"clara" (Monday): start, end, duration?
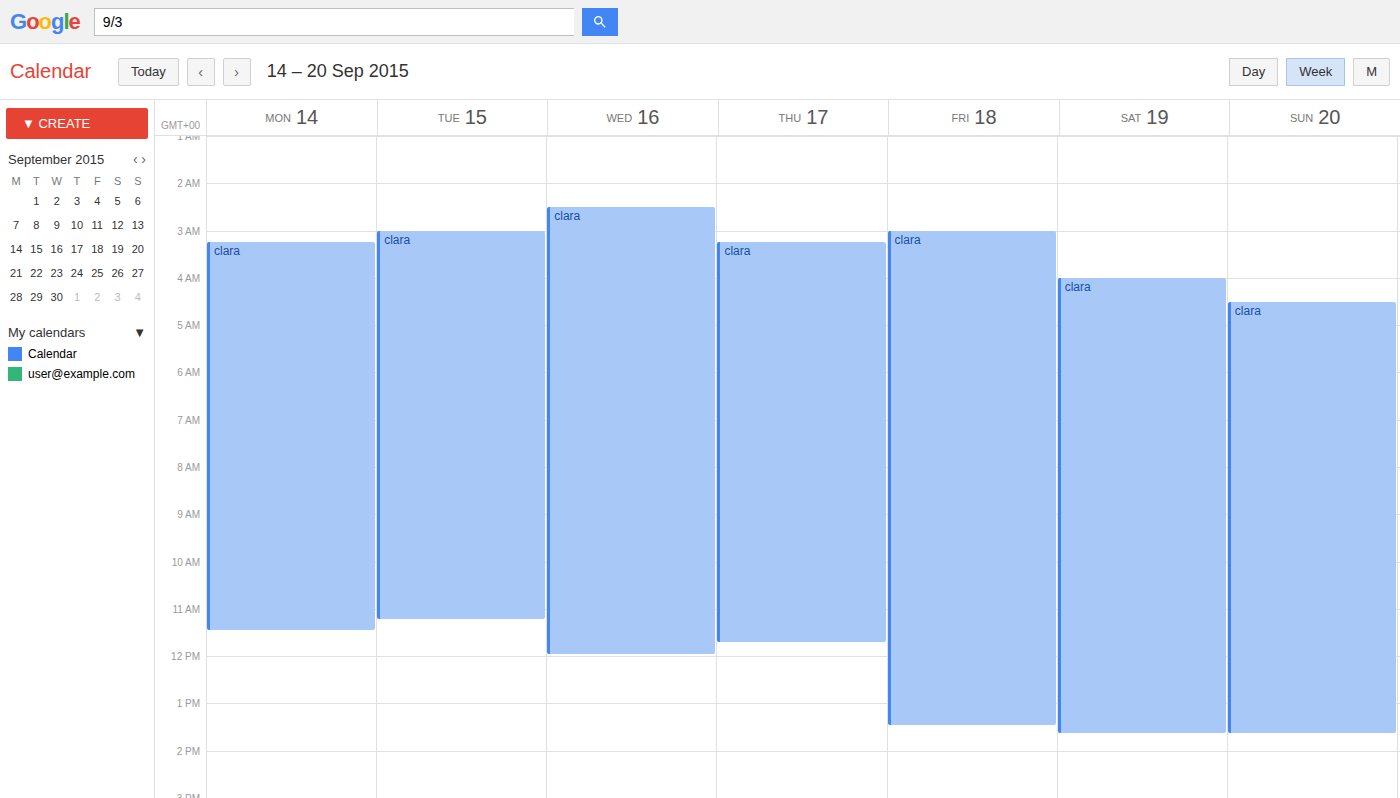
3:15 AM to 11:30 AM, 8 hours 15 minutes